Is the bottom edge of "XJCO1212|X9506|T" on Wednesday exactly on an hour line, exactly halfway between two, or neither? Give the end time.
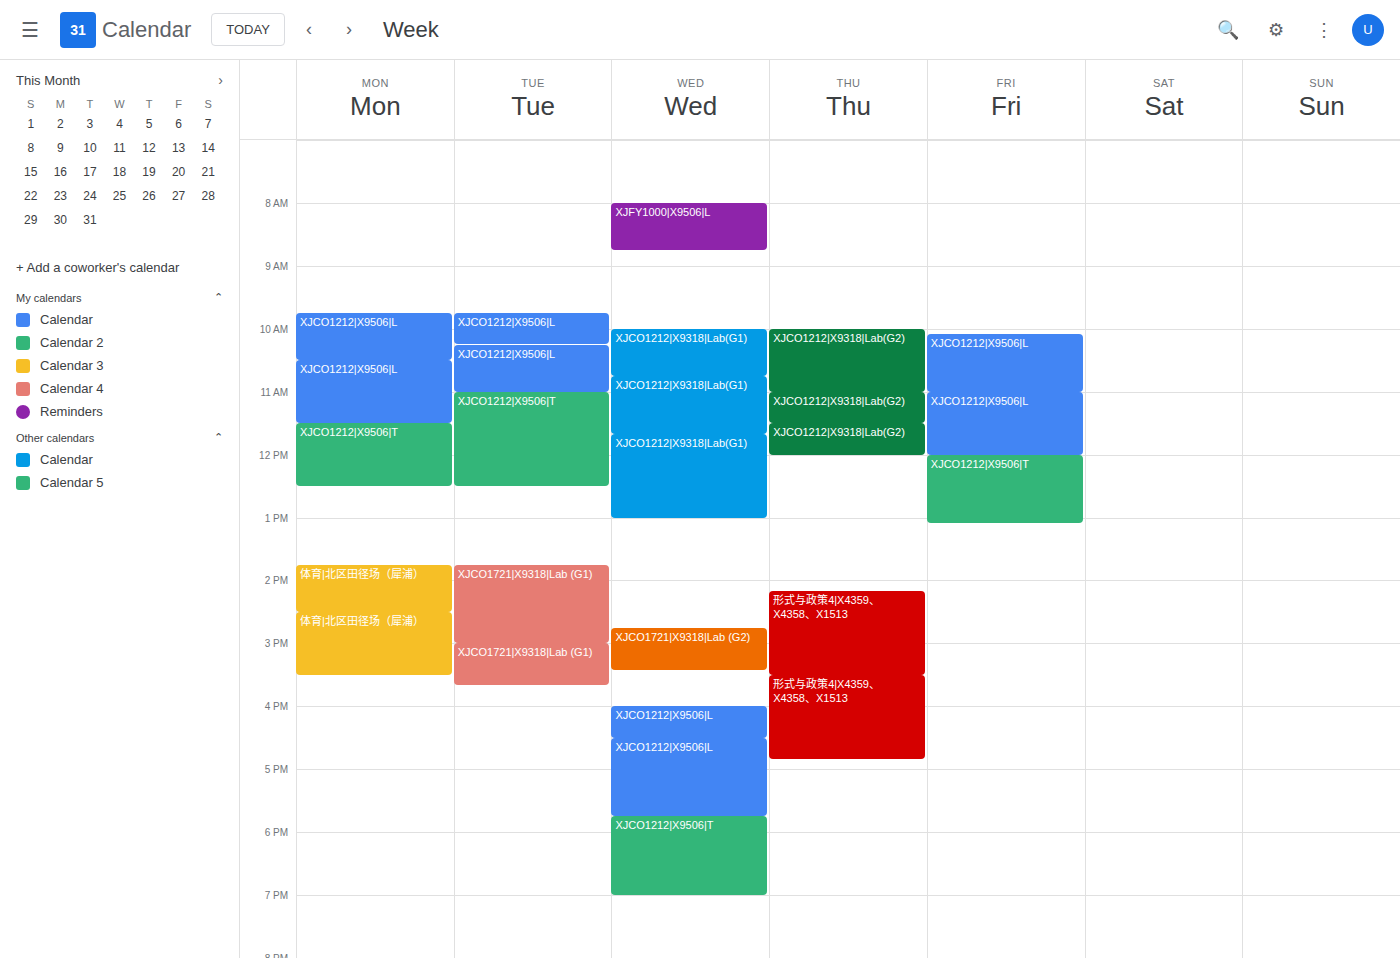
7:00 PM -- exactly on the 7 PM line.